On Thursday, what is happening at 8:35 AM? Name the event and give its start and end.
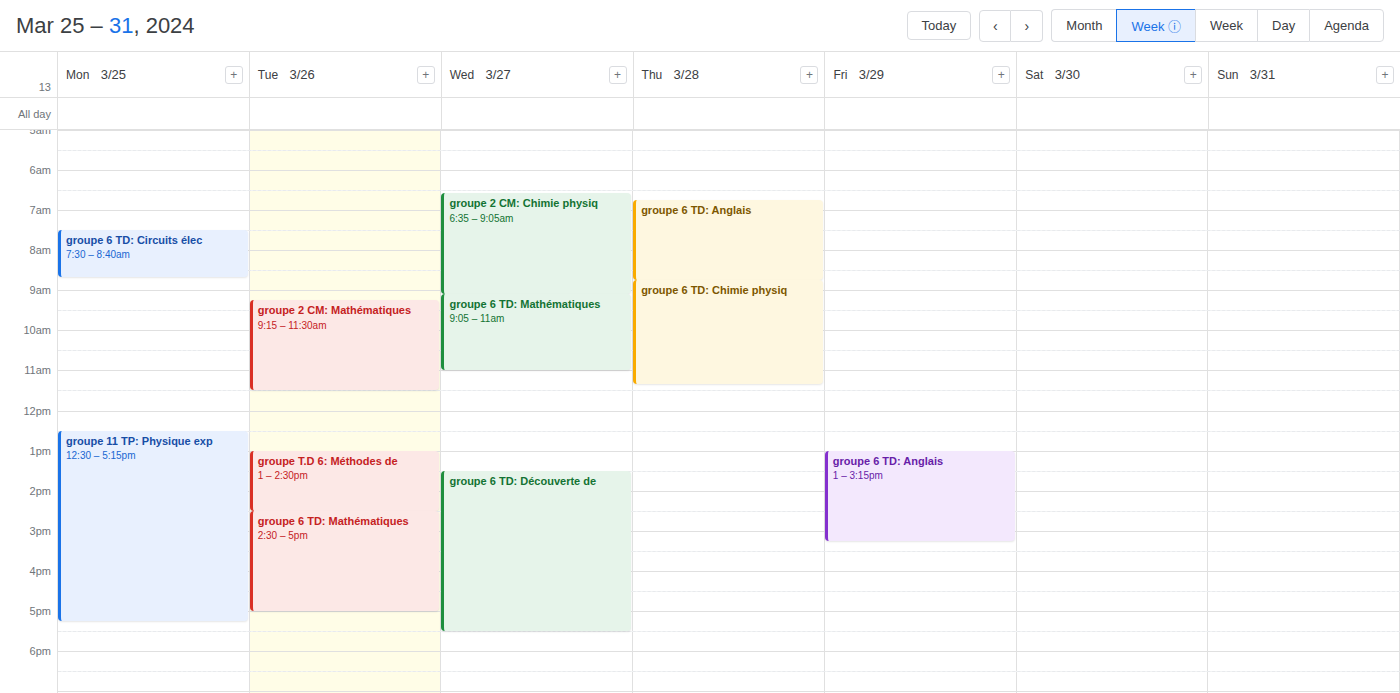
"groupe 6 TD: Anglais", 6:45 AM to 8:45 AM